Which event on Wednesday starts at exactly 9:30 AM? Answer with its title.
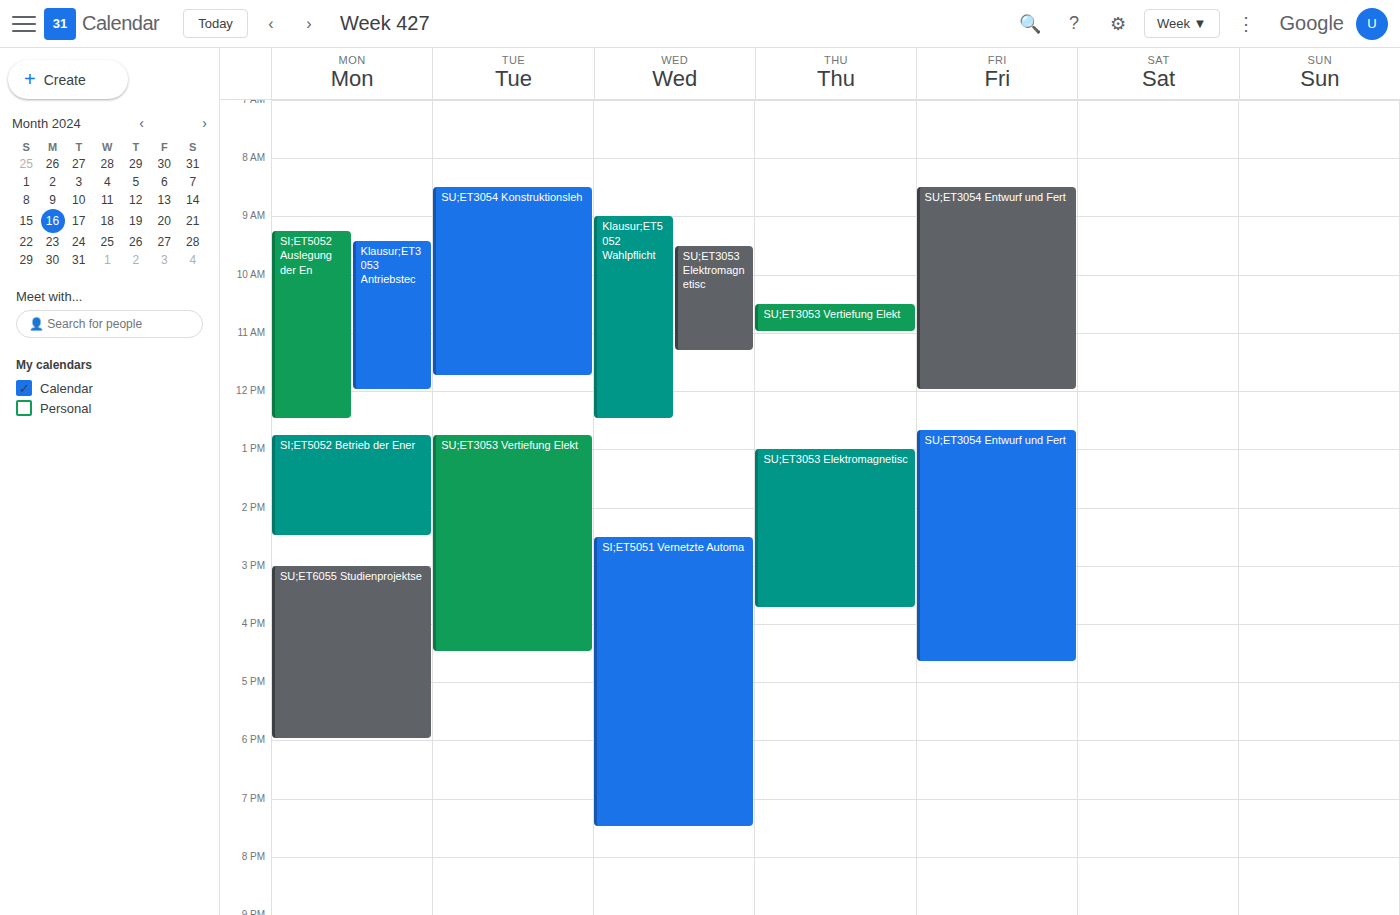
"SU;ET3053 Elektromagnetisc"